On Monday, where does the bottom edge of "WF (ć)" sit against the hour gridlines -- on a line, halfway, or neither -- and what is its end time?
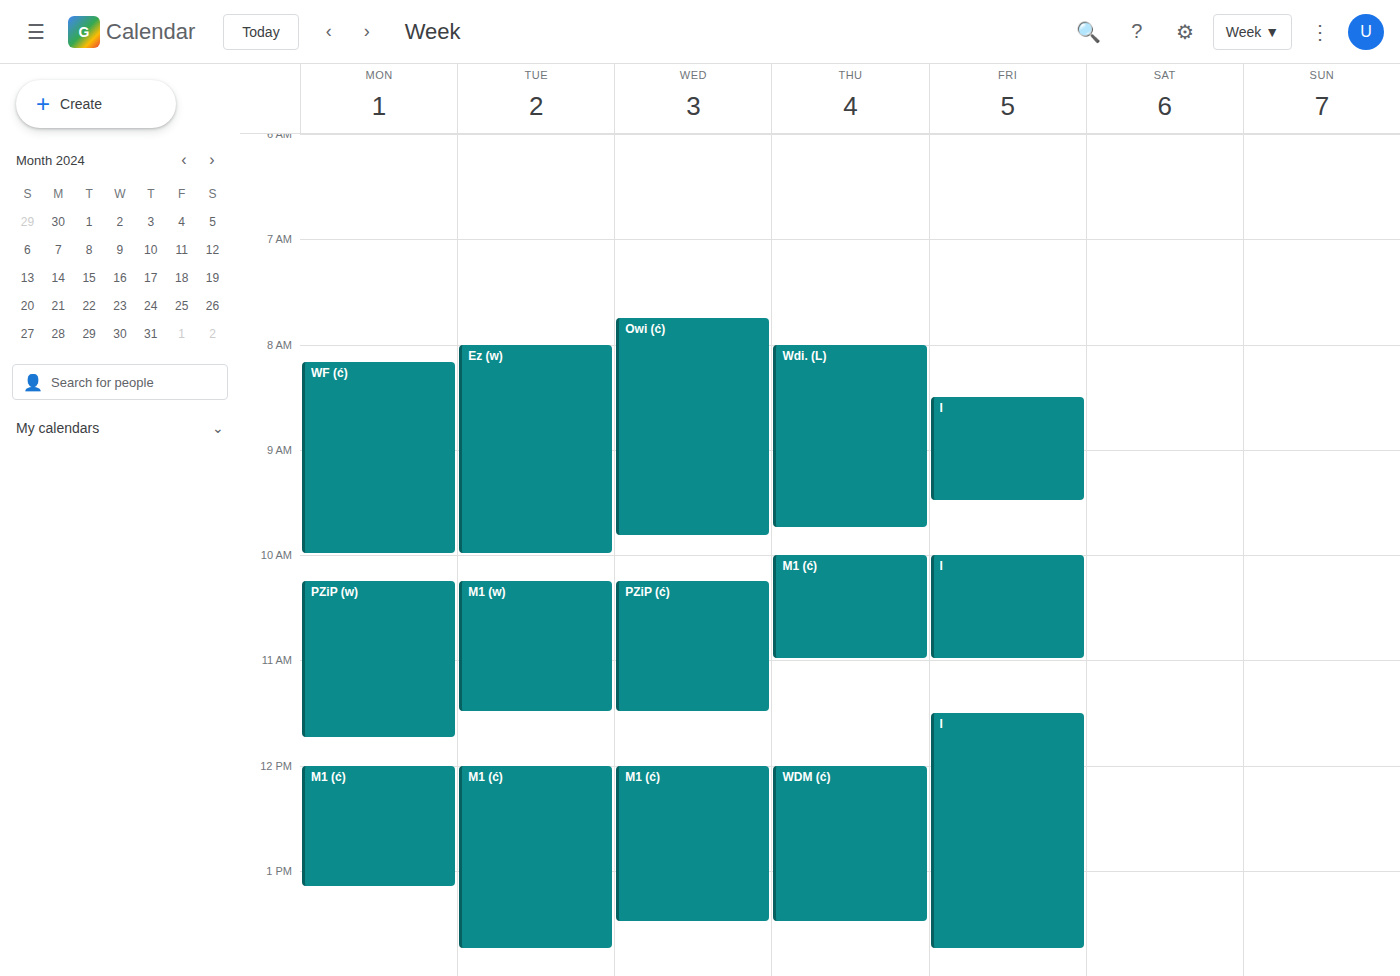
10:00 AM -- exactly on the 10 AM line.